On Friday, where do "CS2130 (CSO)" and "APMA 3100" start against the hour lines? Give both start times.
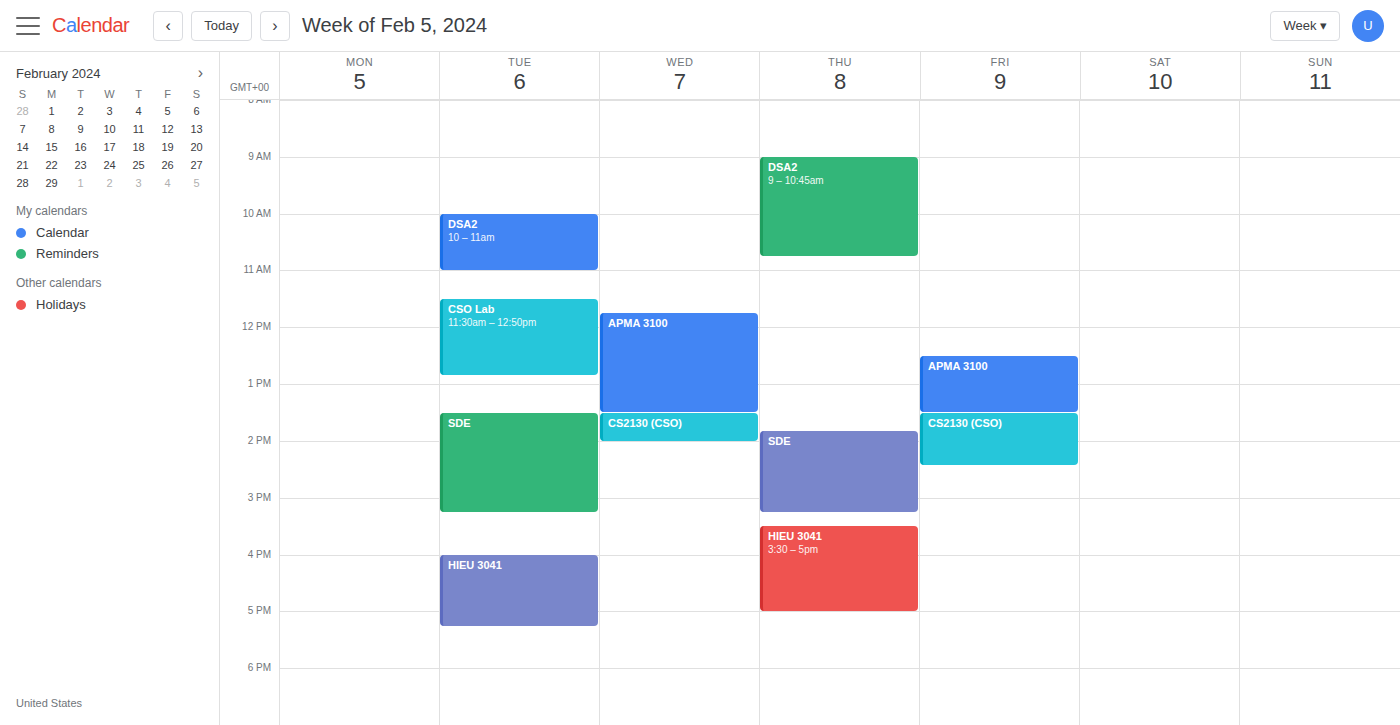
"CS2130 (CSO)": 1:30 PM, halfway between the 1 PM and 2 PM lines. "APMA 3100": 12:30 PM, halfway between the 12 PM and 1 PM lines.